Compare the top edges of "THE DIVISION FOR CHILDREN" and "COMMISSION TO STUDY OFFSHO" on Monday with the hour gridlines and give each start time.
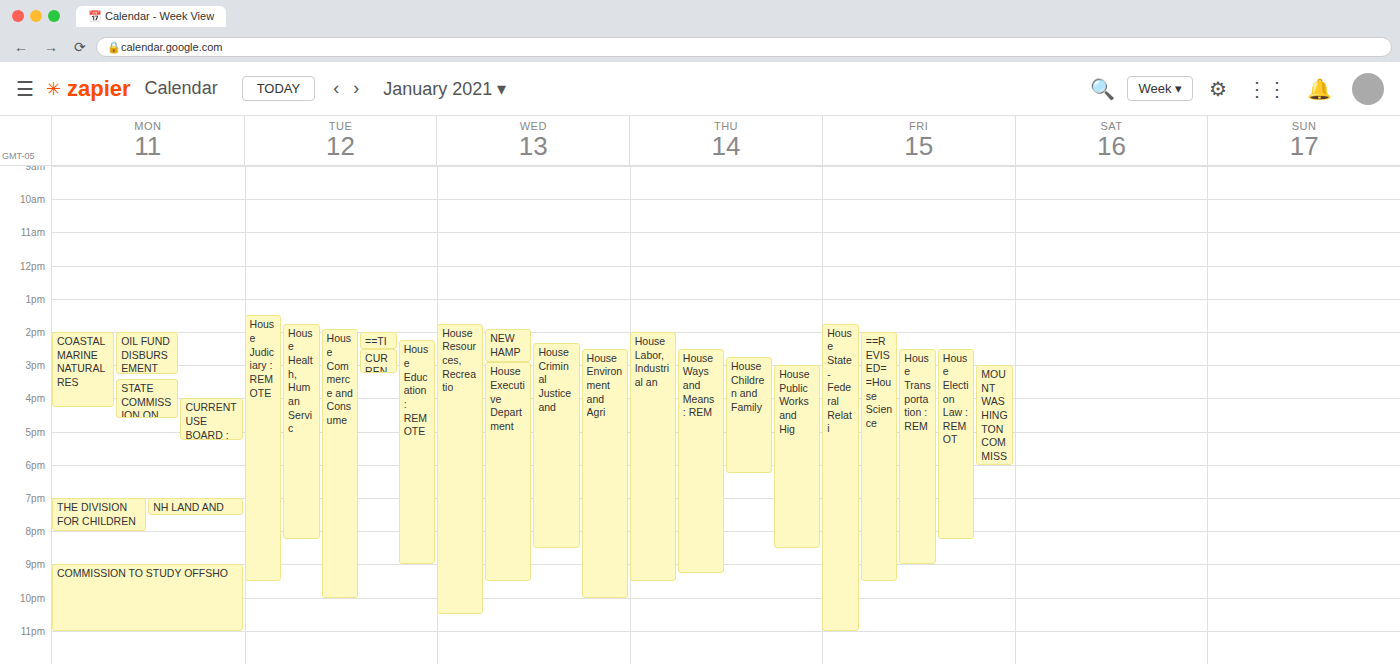
"THE DIVISION FOR CHILDREN": 7:00 PM, exactly on the 7 PM line. "COMMISSION TO STUDY OFFSHO": 9:00 PM, exactly on the 9 PM line.